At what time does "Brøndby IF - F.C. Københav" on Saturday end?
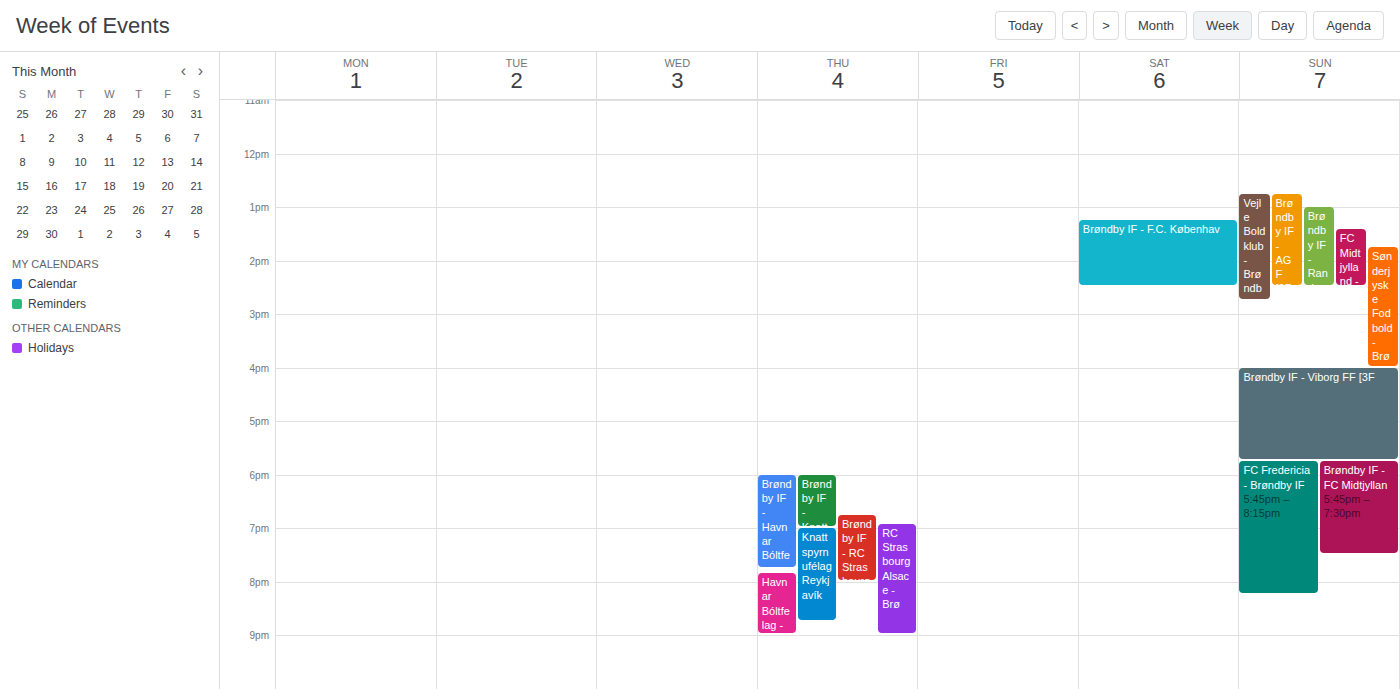
2:30 PM